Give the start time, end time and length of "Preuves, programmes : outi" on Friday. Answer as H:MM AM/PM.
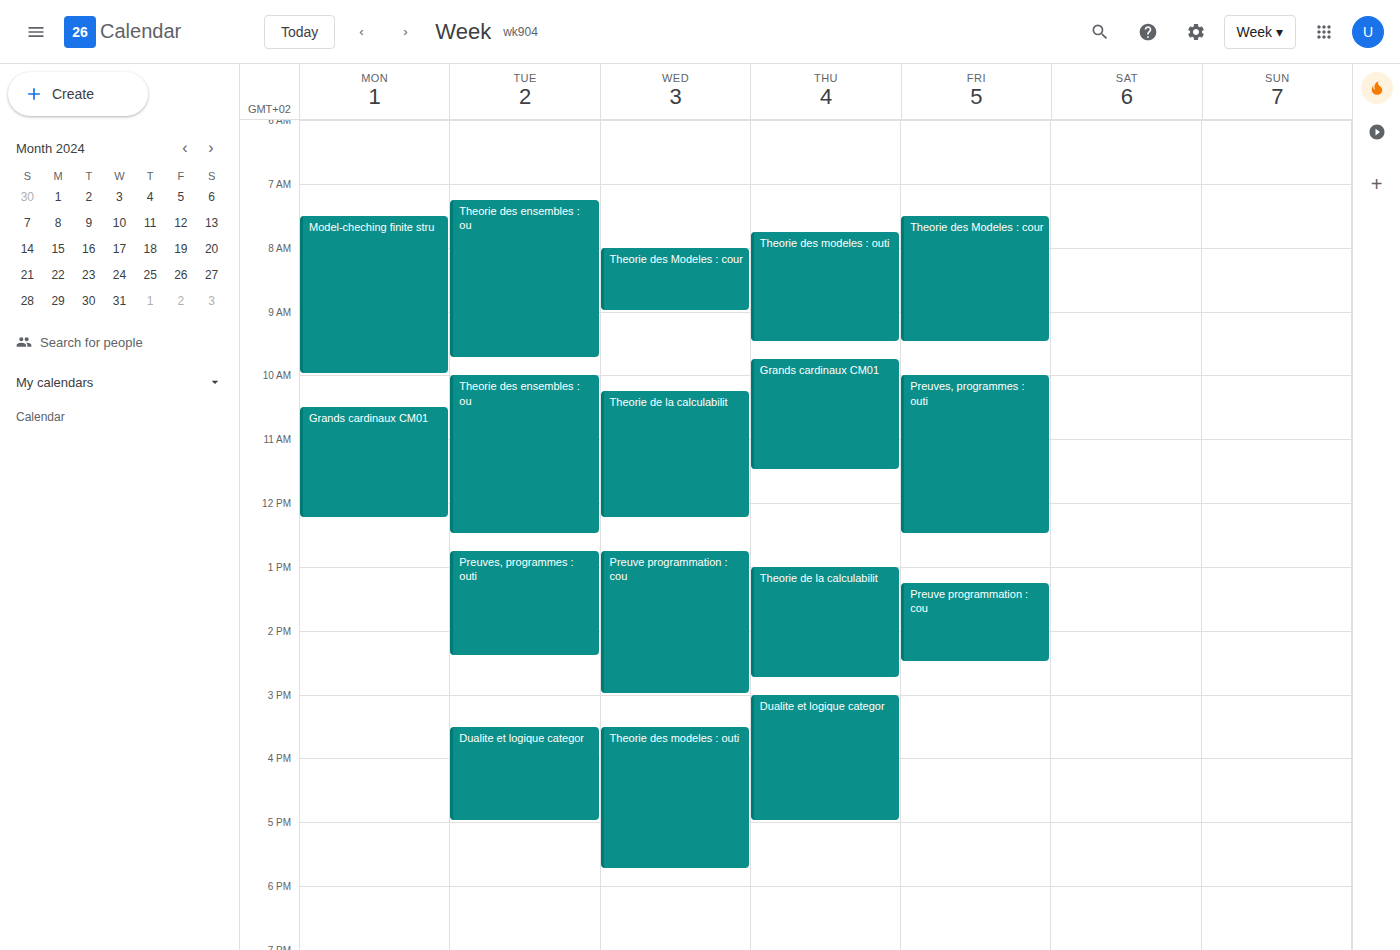
10:00 AM to 12:30 PM, 2 hours 30 minutes